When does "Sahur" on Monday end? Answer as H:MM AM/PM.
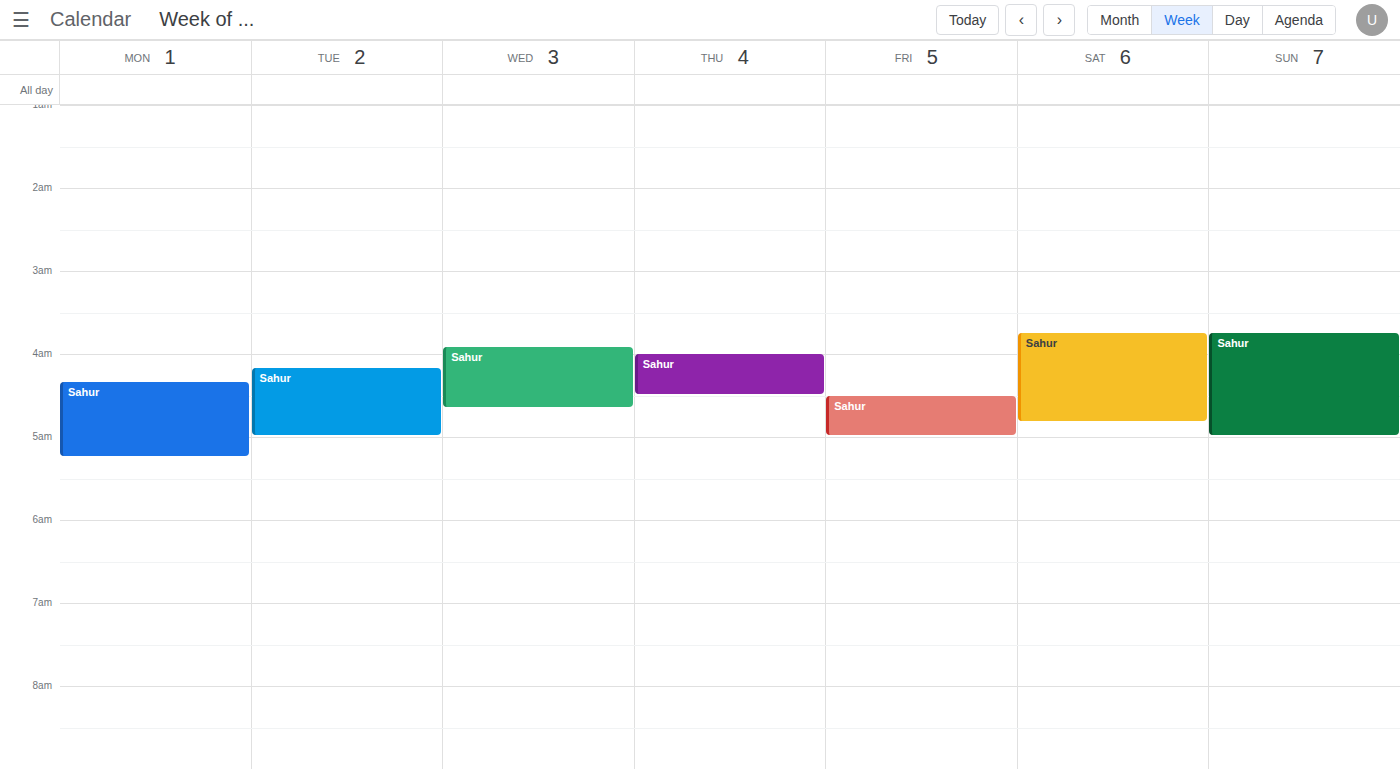
5:15 AM